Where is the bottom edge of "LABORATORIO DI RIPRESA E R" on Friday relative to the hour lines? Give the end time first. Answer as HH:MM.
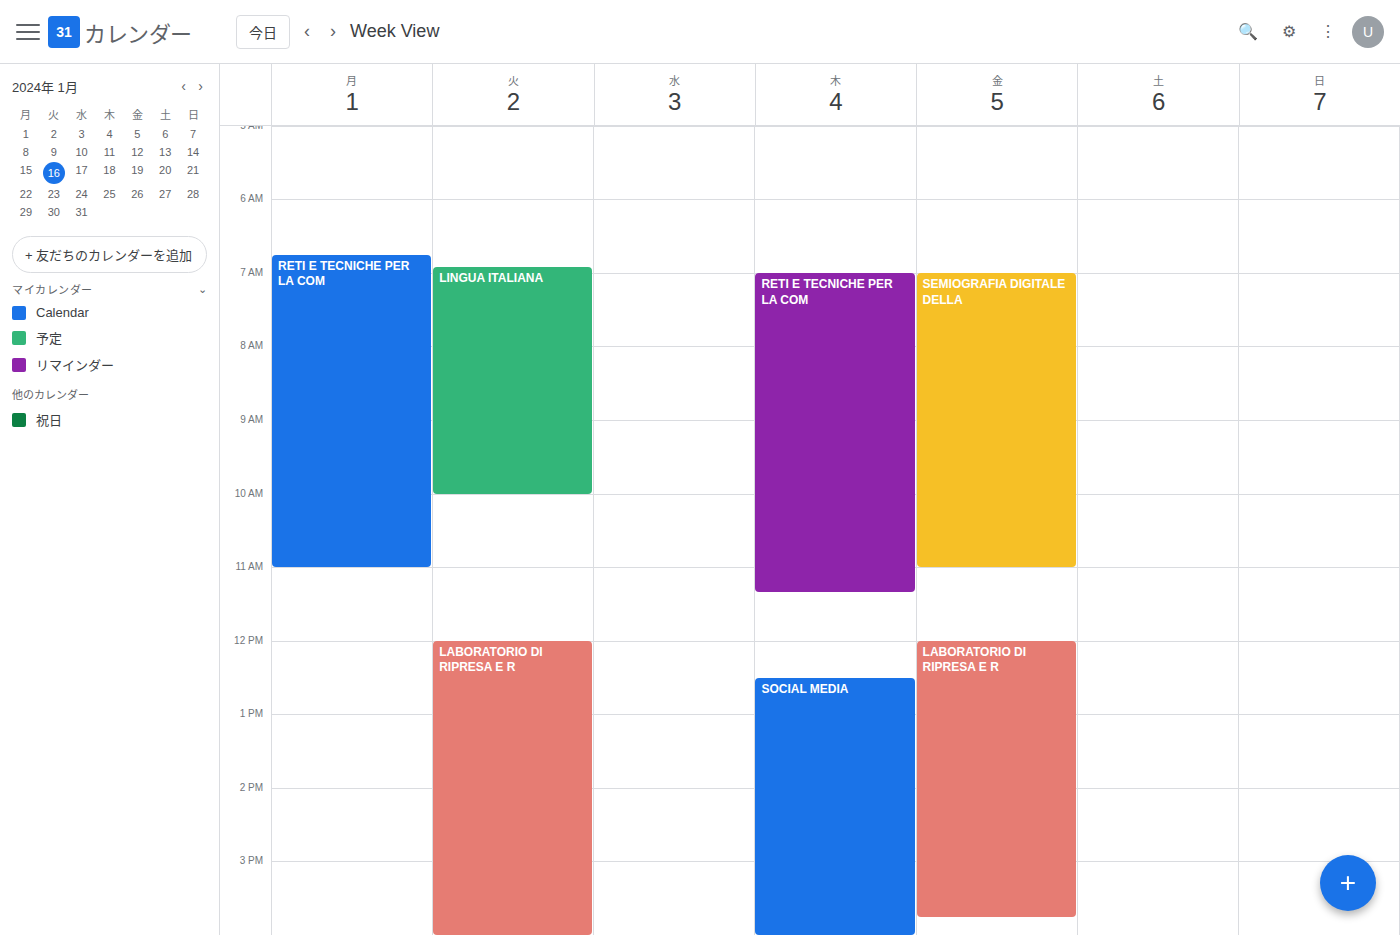
15:45 -- neither: three quarters of the way from the 15:00 line to the 16:00 line.